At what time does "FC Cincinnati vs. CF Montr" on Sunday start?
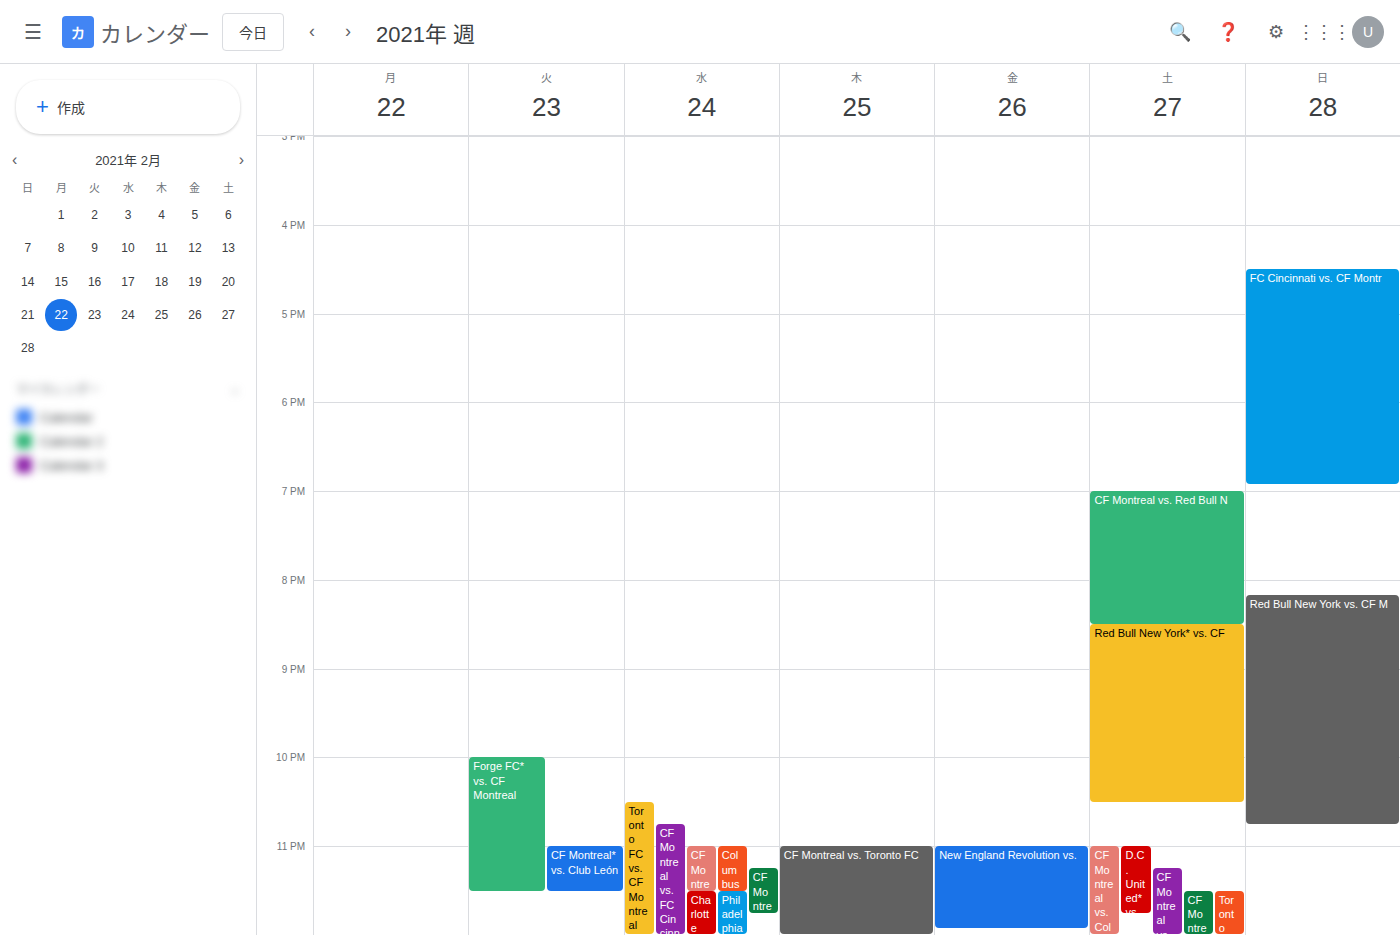
4:30 PM